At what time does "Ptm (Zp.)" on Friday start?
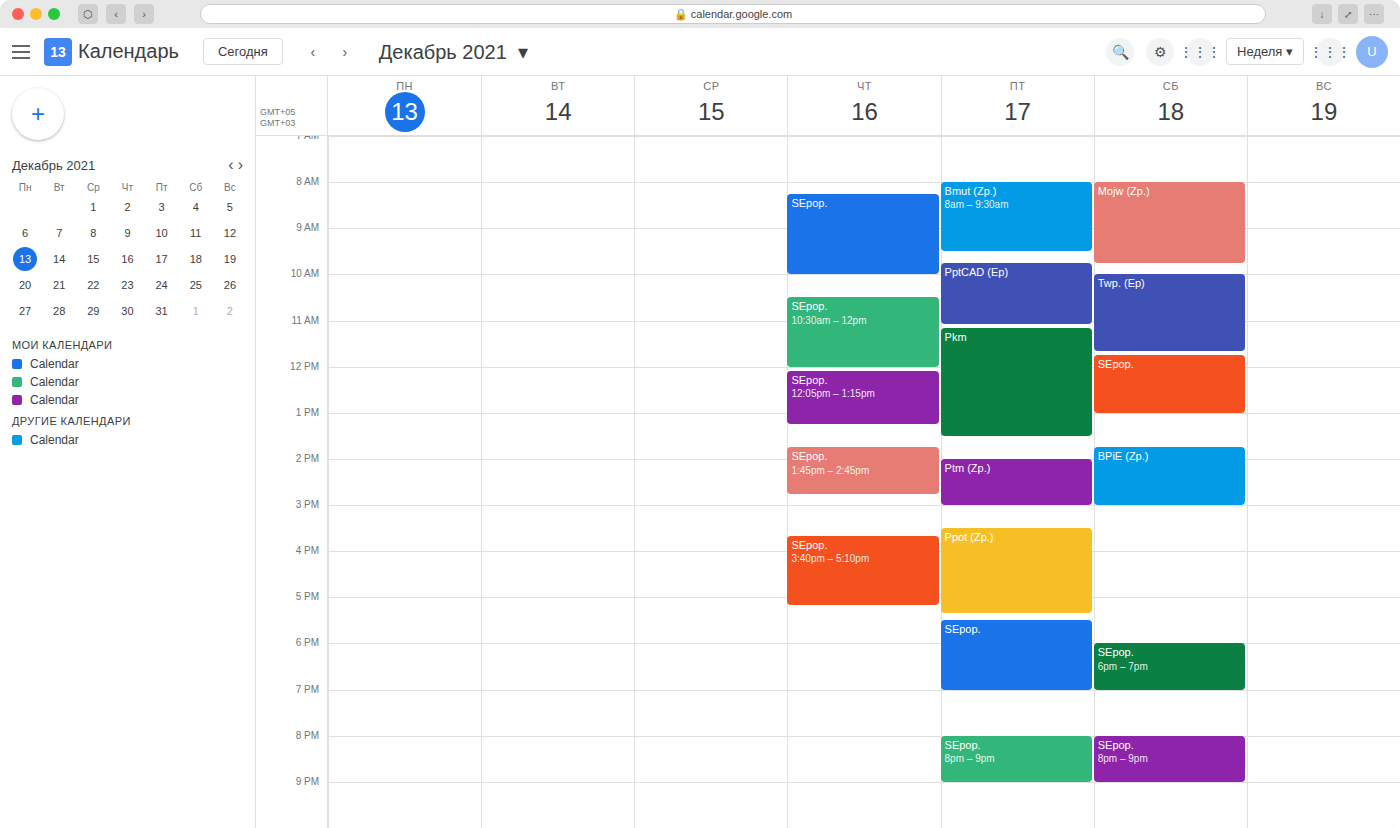
2:00 PM